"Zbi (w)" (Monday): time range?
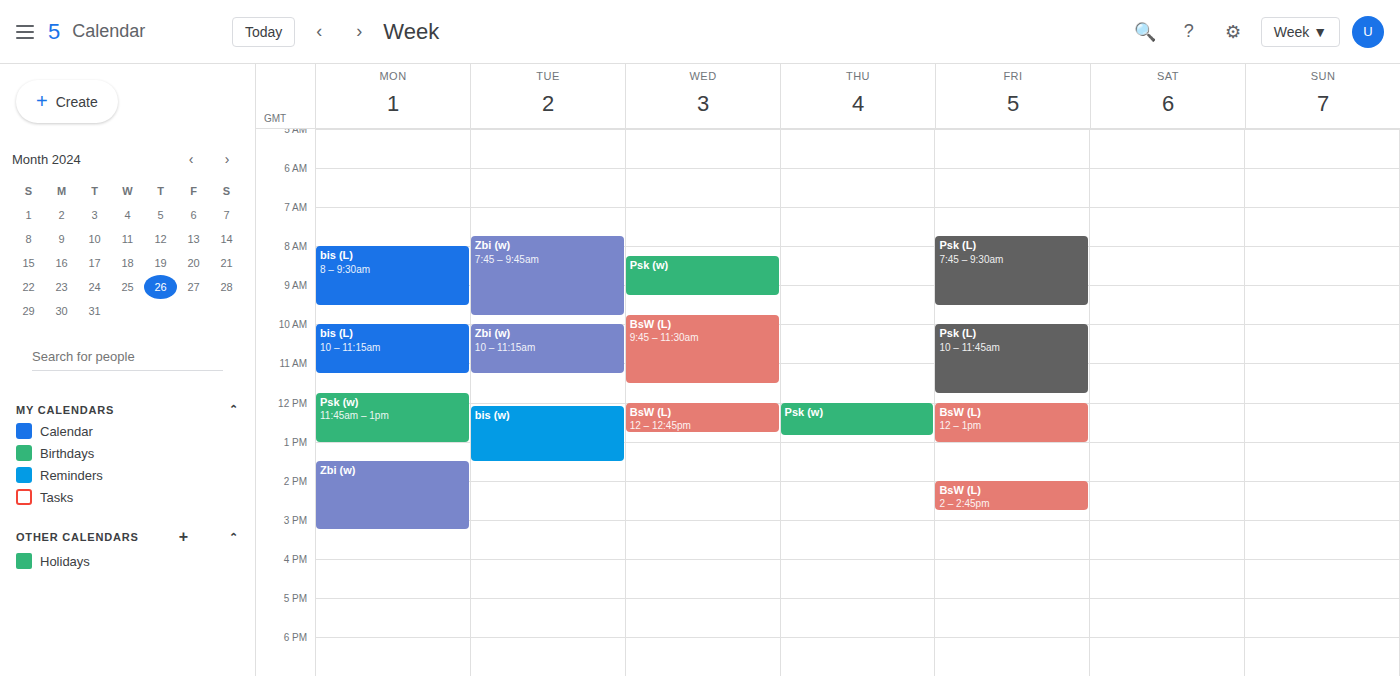
1:30 PM to 3:15 PM